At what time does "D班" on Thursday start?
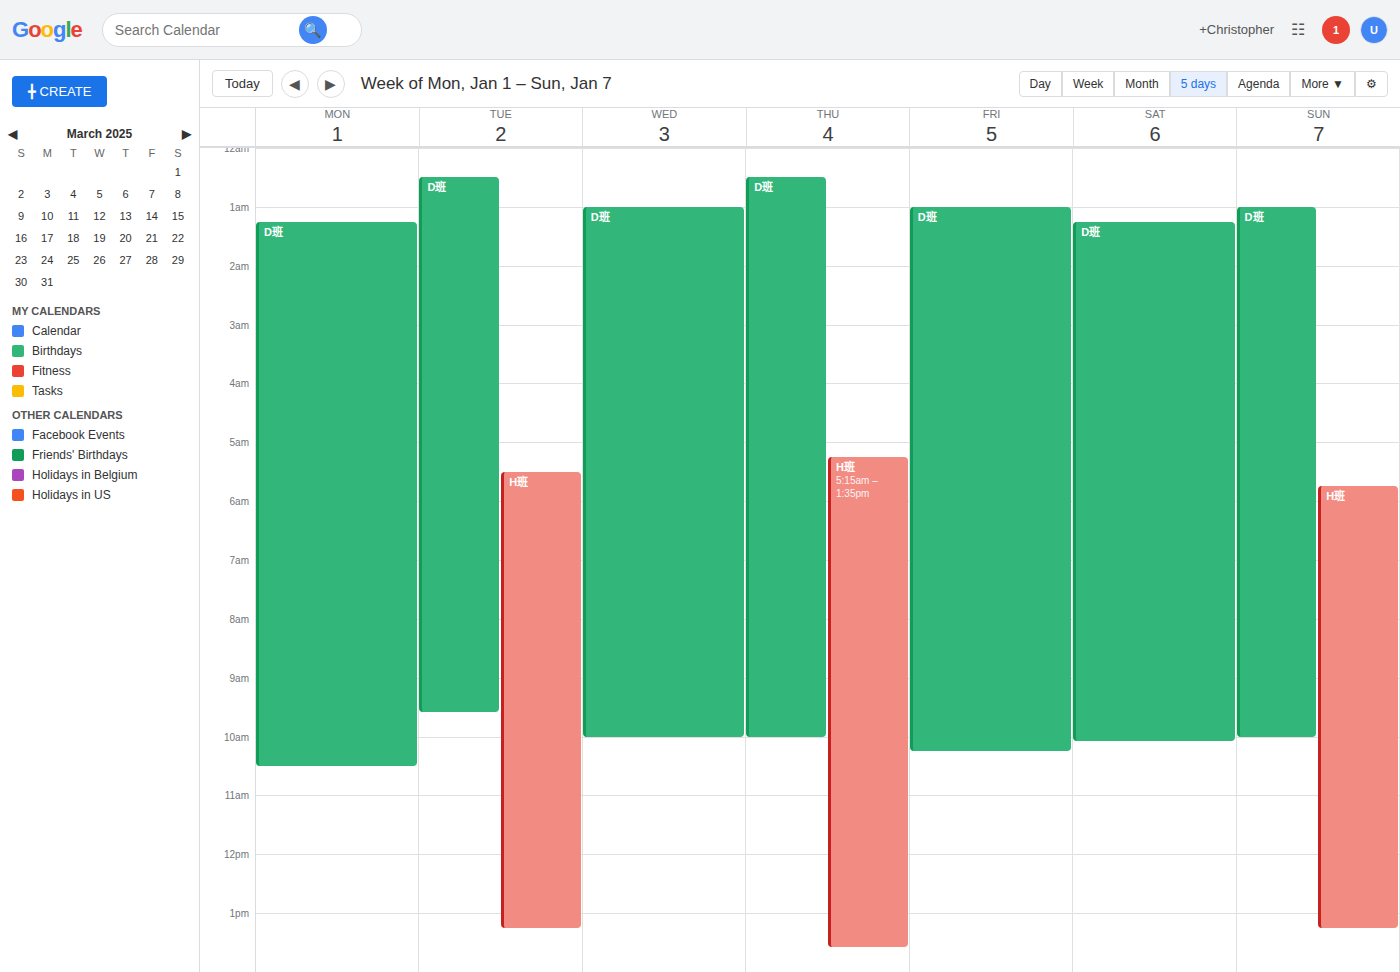
12:30 AM